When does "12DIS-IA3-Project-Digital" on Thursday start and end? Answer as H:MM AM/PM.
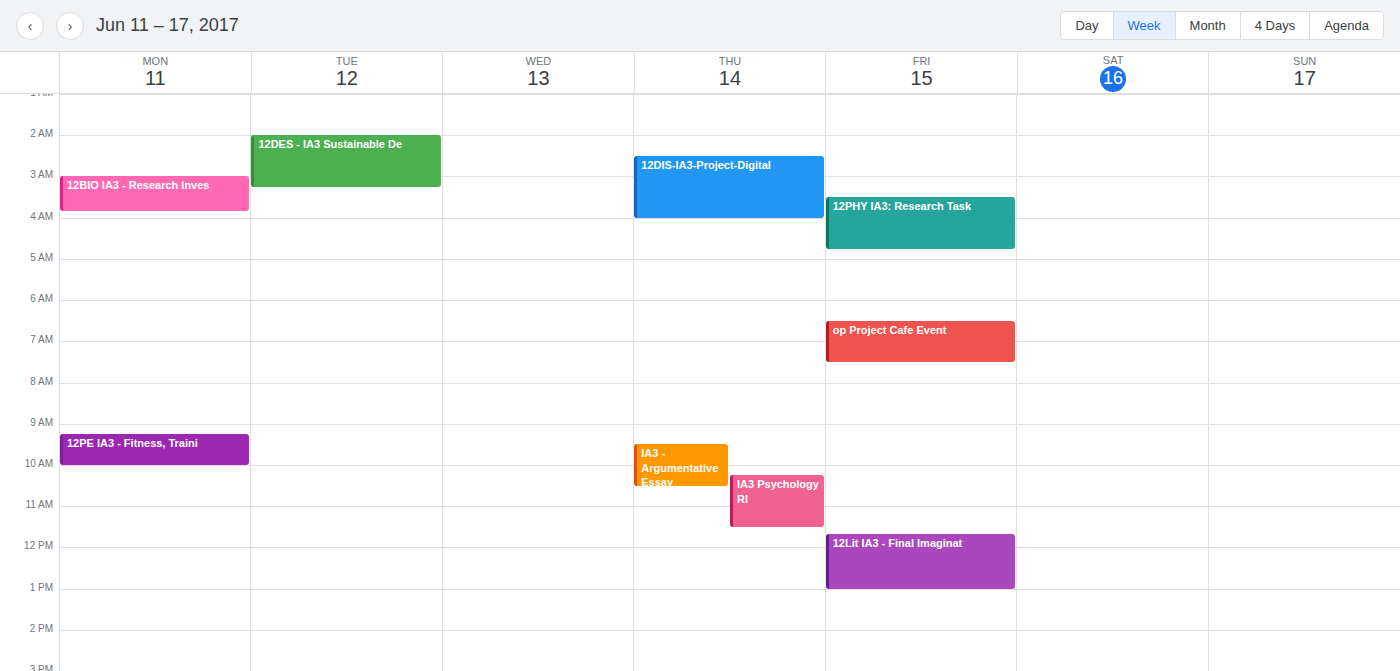
2:30 AM to 4:00 AM